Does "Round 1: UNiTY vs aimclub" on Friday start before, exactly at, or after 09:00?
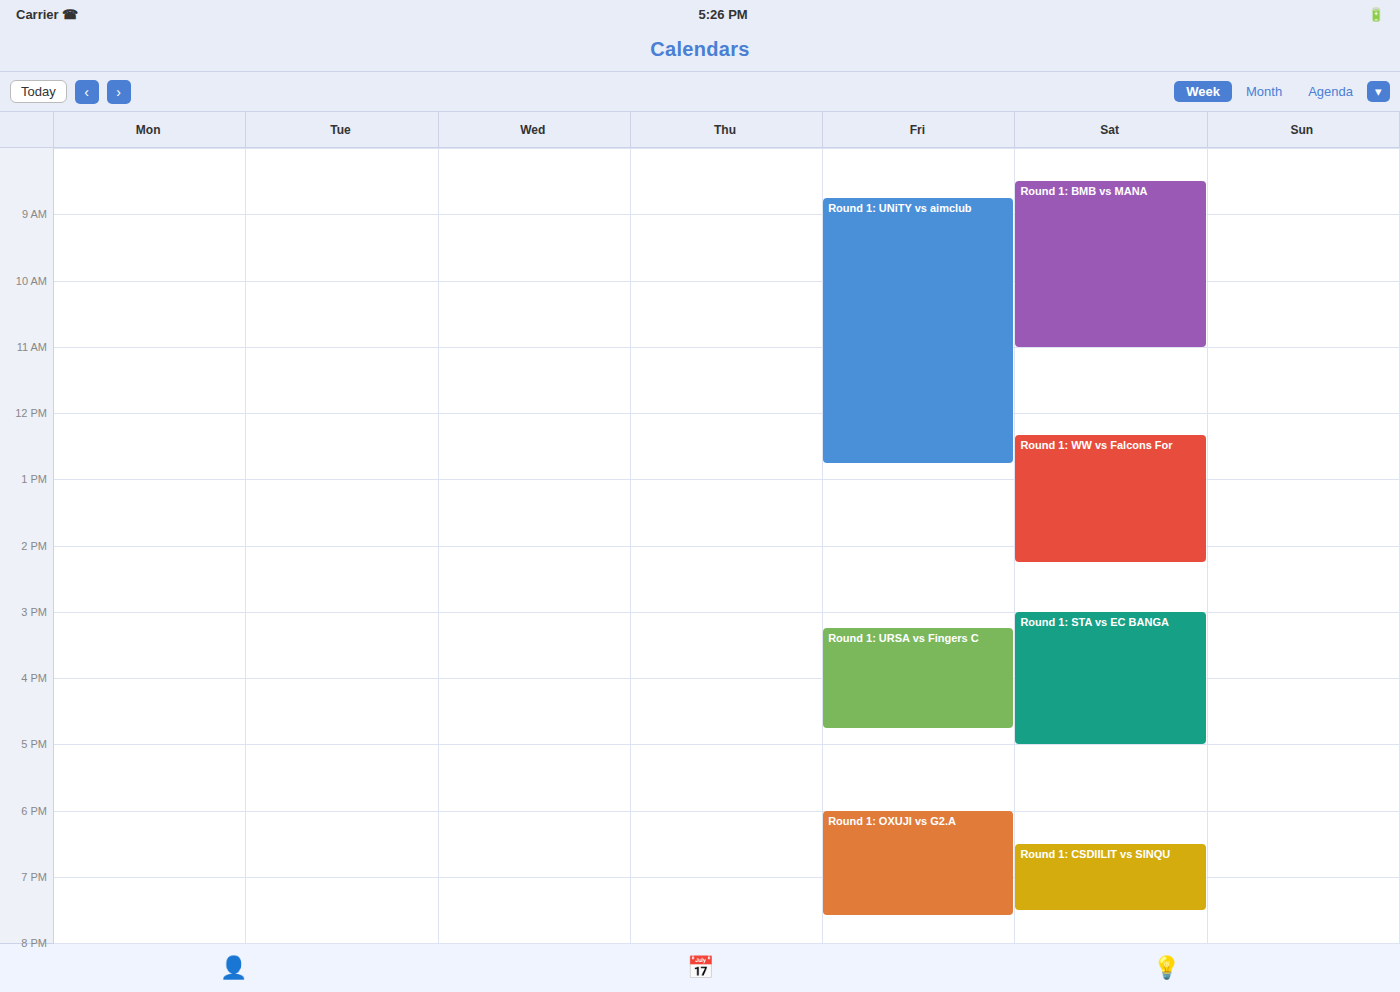
08:45 -- before 09:00, 15 minutes above the 09:00 line.